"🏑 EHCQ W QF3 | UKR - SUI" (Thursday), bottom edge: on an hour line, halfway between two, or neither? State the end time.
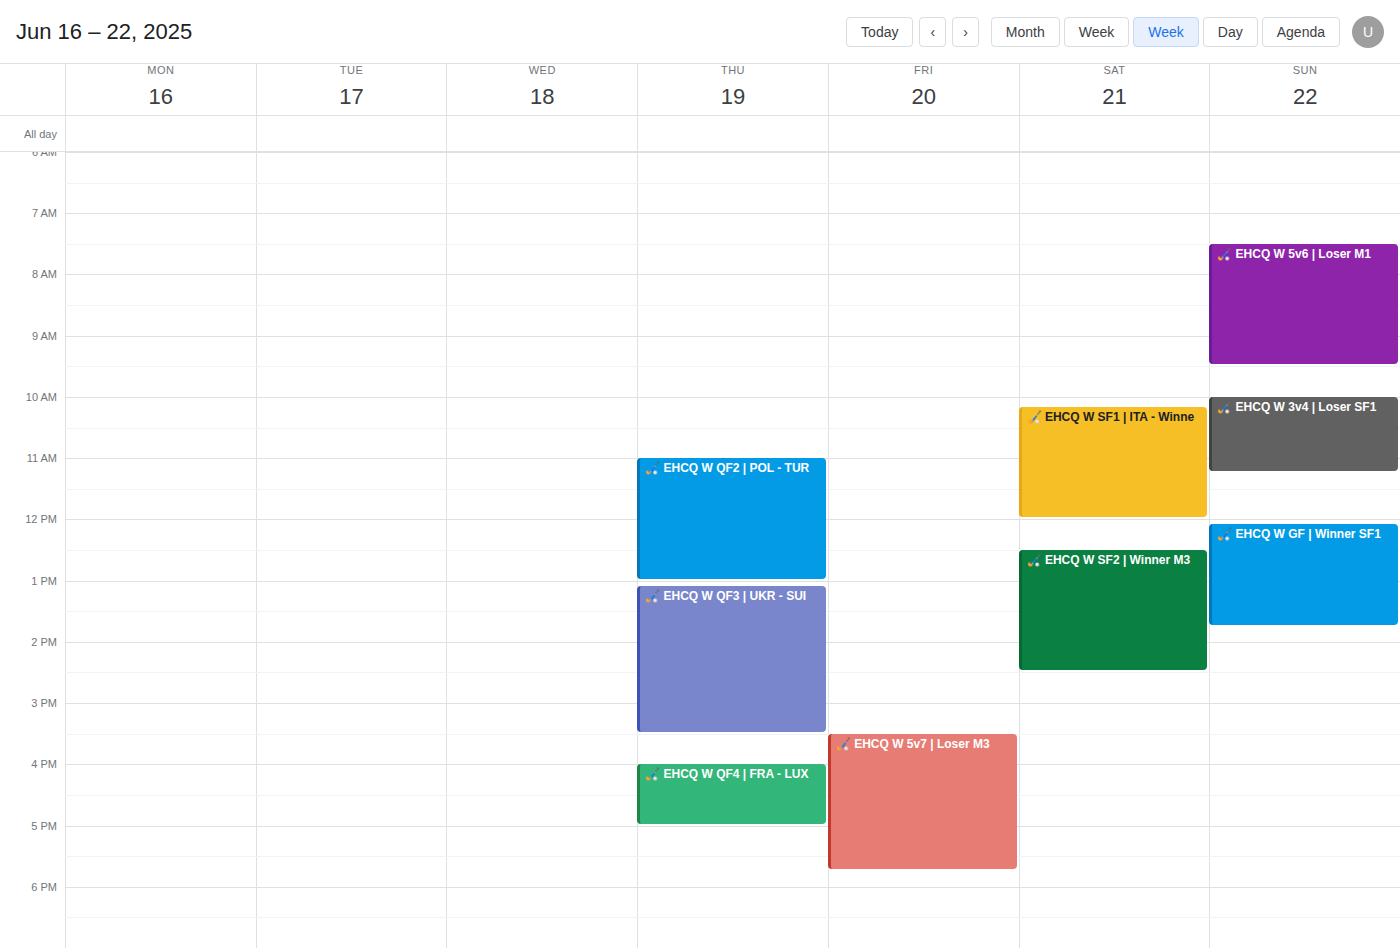
15:30 -- halfway between the 15:00 and 16:00 lines.